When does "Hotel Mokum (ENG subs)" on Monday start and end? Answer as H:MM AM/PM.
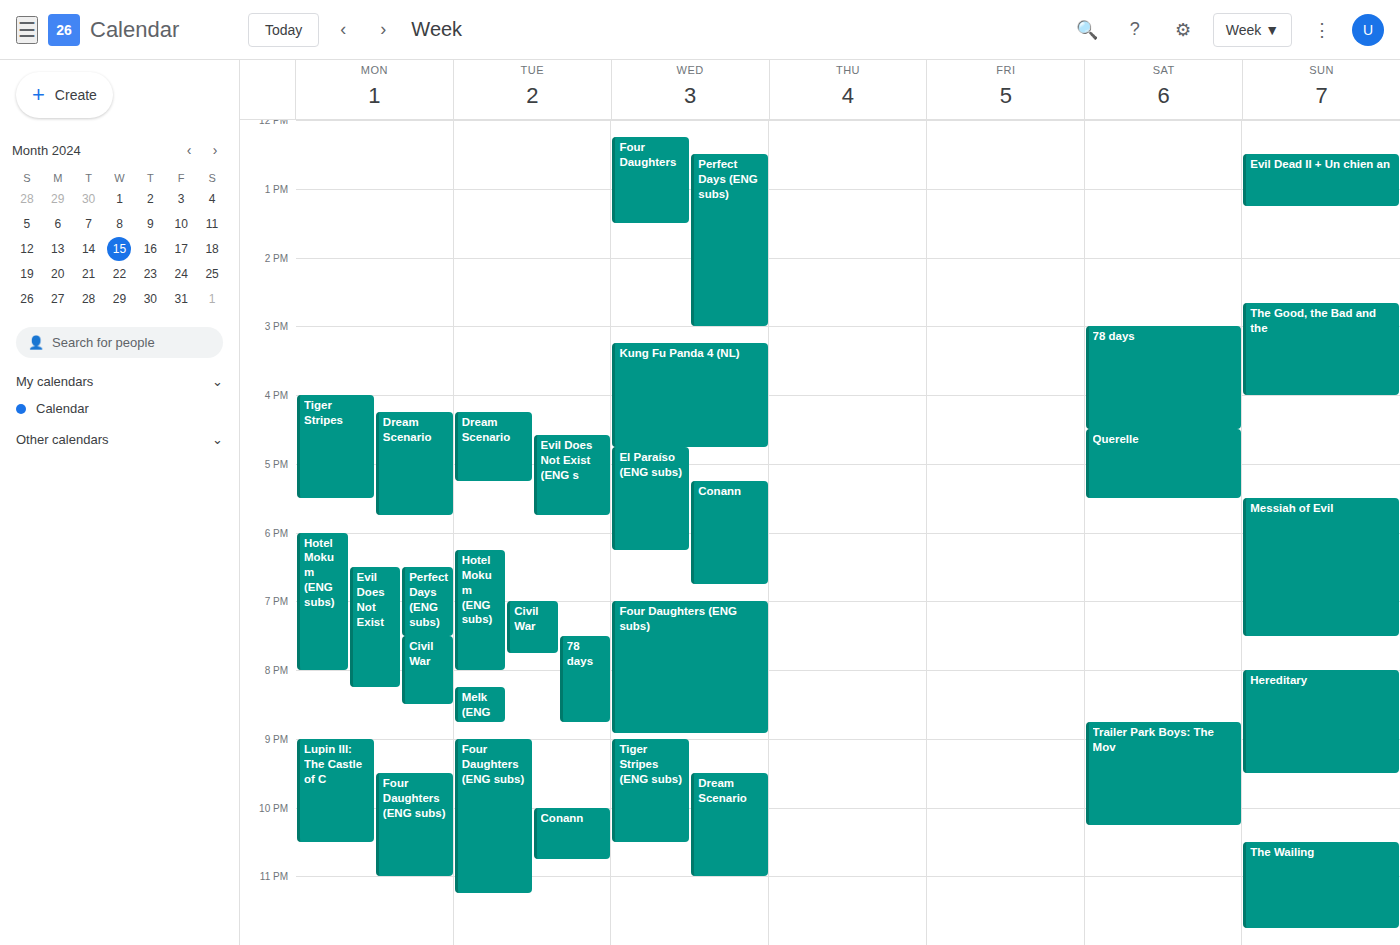
6:00 PM to 8:00 PM